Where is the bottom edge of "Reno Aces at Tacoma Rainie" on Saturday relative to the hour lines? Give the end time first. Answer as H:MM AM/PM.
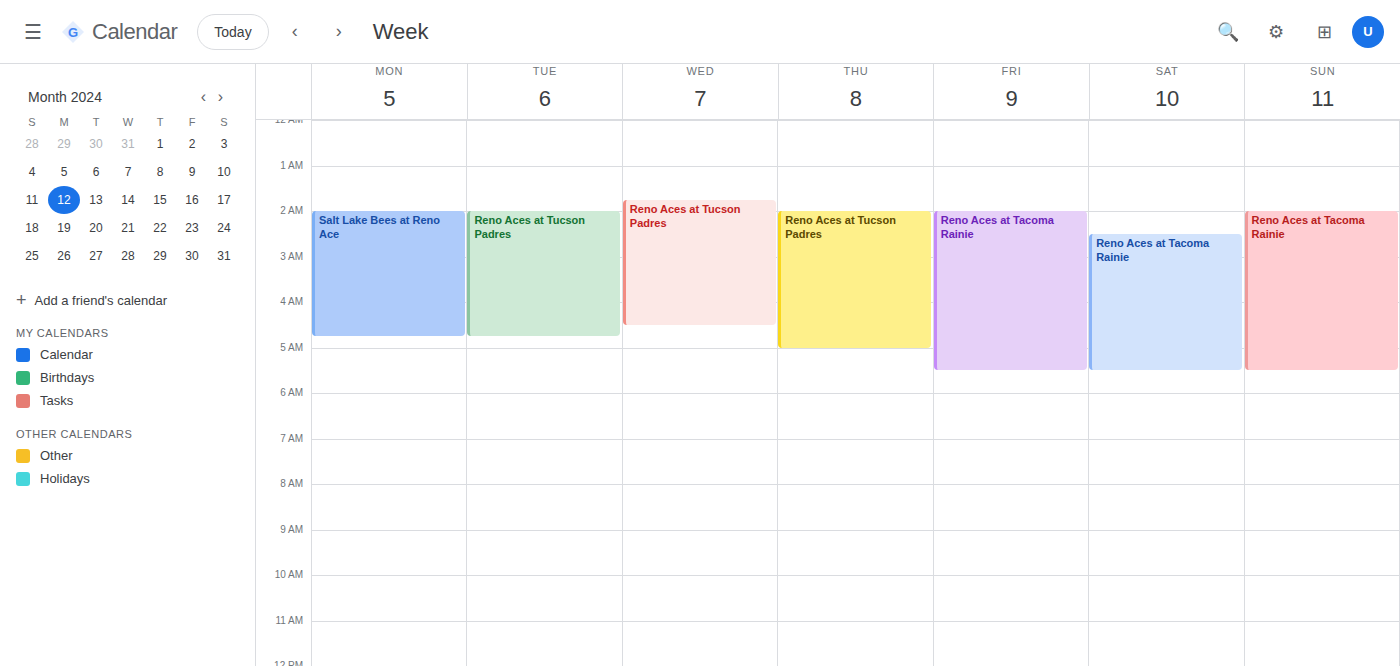
5:30 AM -- halfway between the 5 AM and 6 AM lines.